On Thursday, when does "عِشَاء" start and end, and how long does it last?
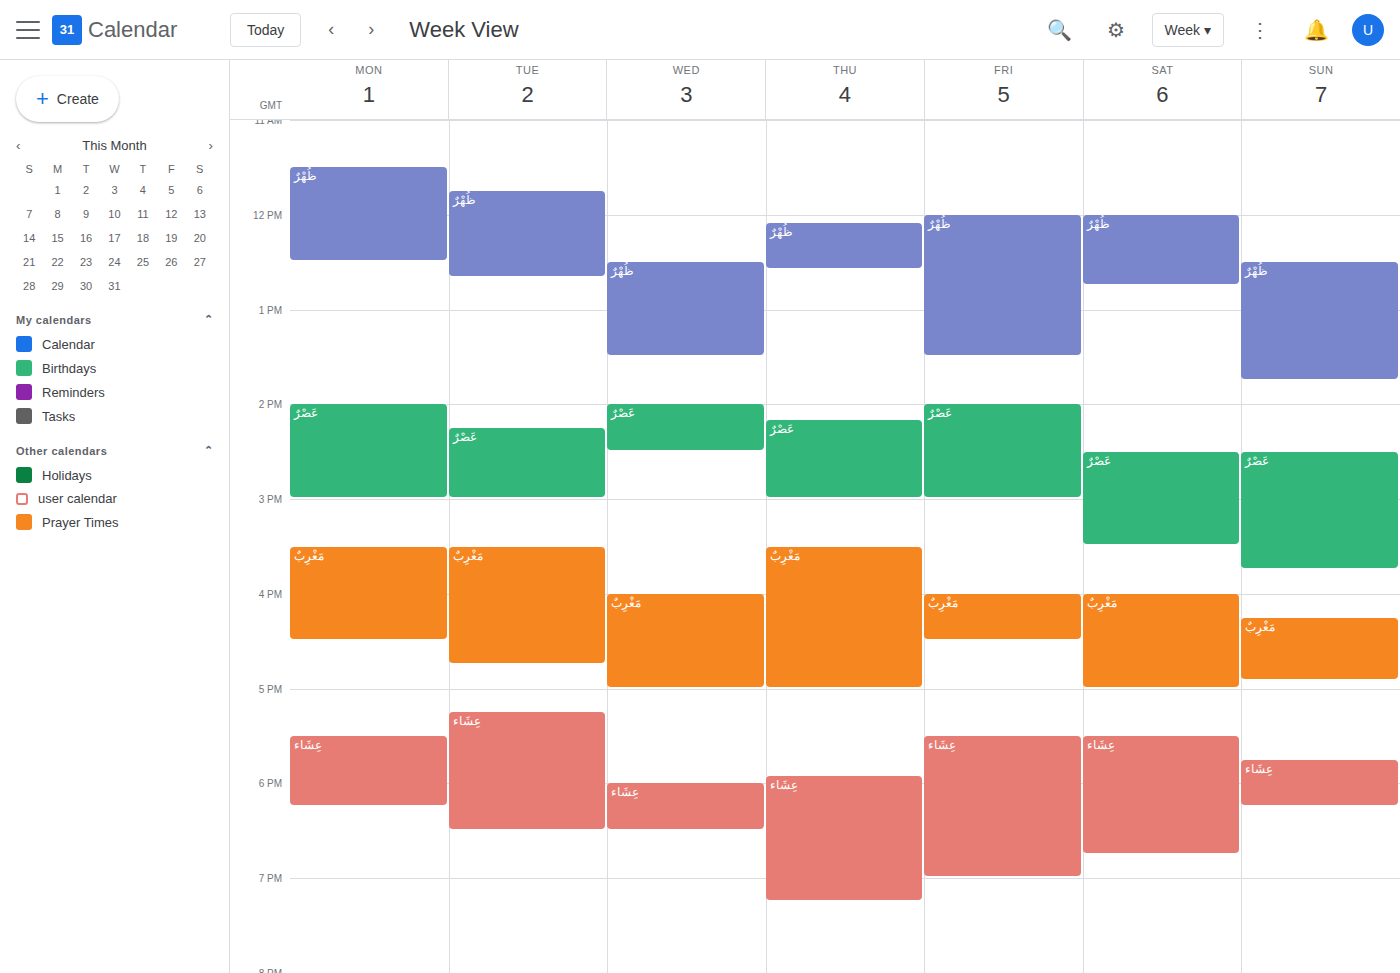
5:55 PM to 7:15 PM, 1 hour 20 minutes